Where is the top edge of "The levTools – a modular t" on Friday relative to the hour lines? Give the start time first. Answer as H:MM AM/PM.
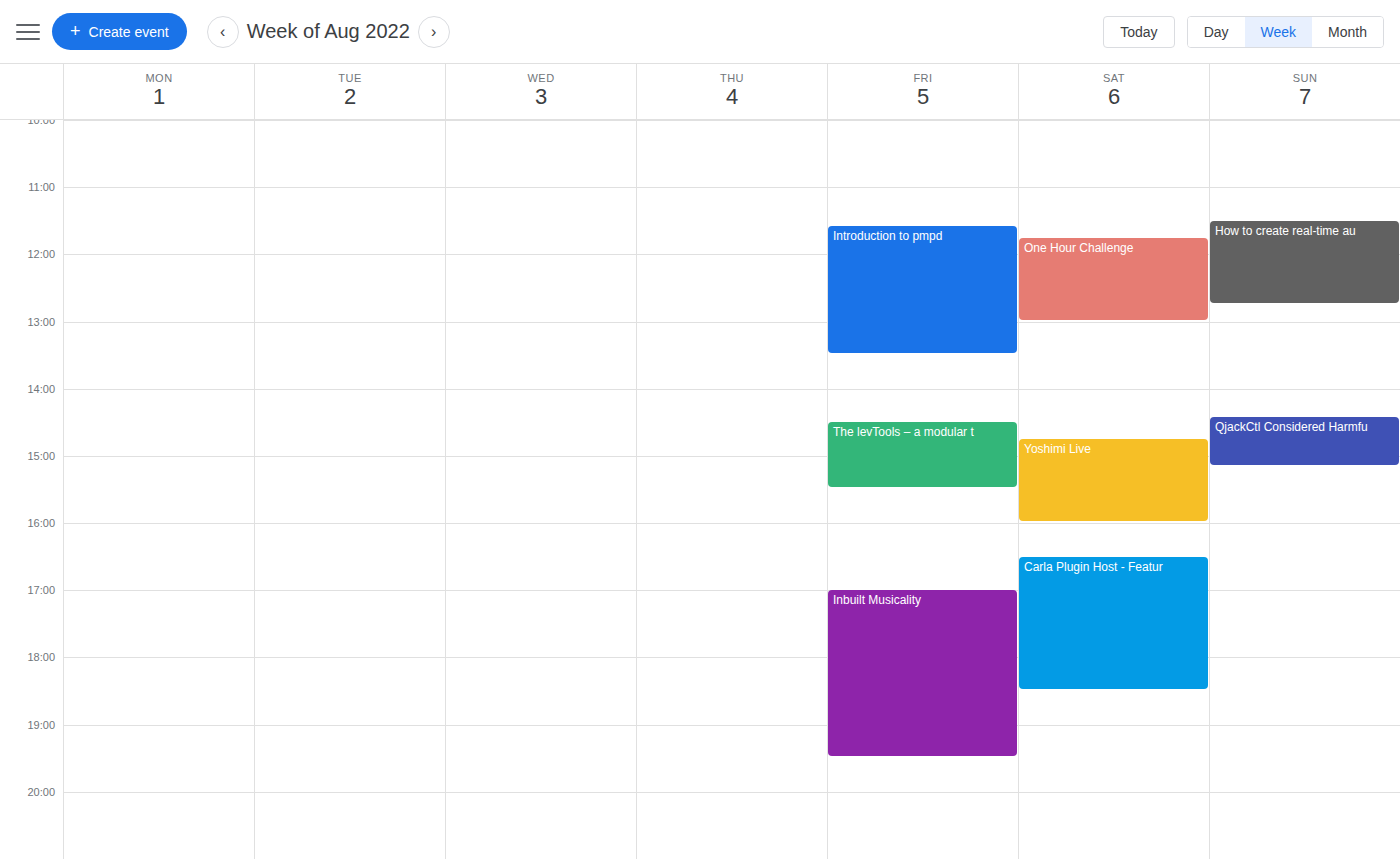
2:30 PM -- halfway between the 2 PM and 3 PM lines.